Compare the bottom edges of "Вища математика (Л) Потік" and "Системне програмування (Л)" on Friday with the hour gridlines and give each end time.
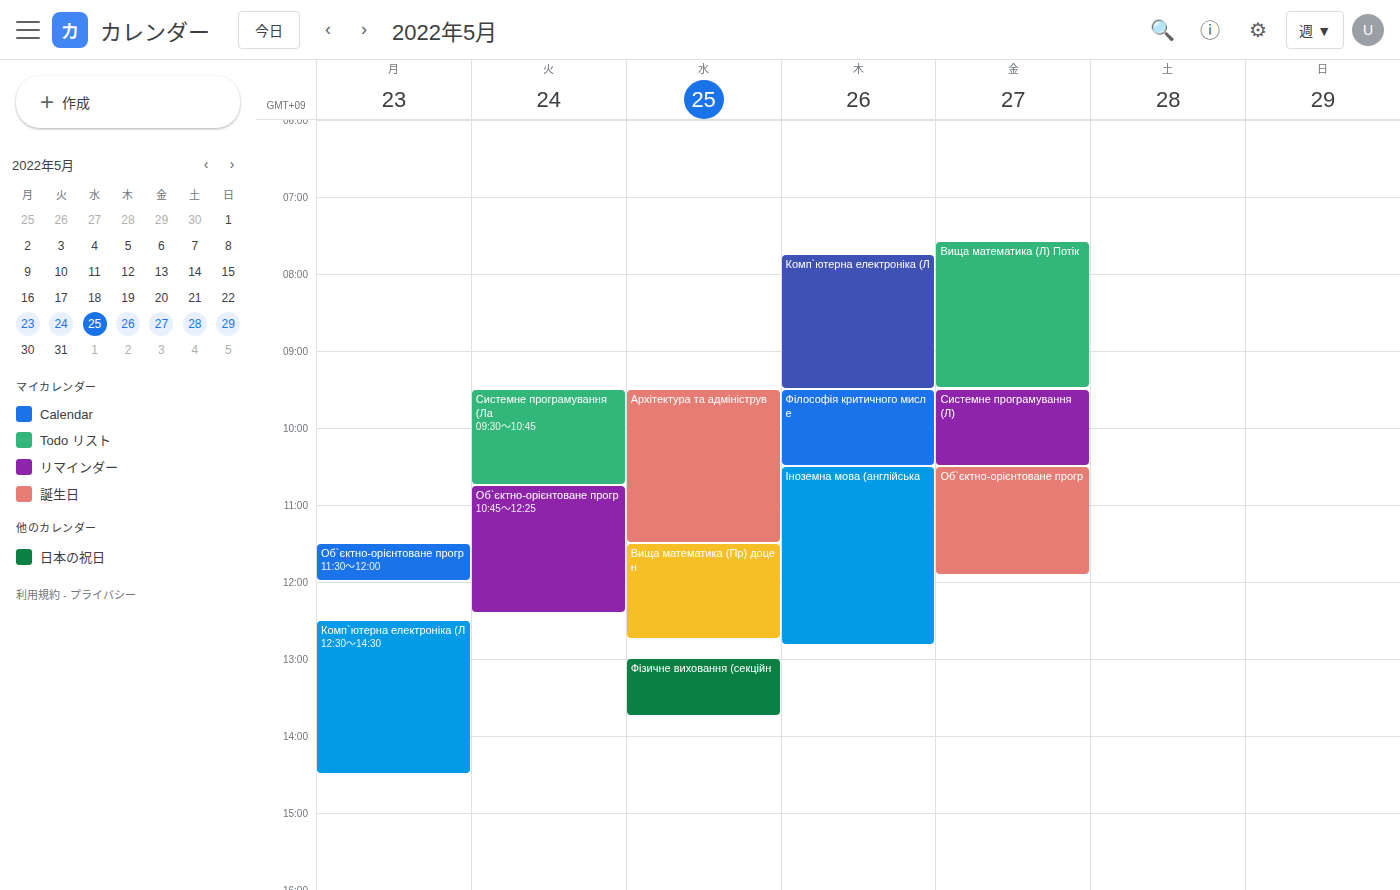
"Вища математика (Л) Потік": 9:30 AM, halfway between the 9 AM and 10 AM lines. "Системне програмування (Л)": 10:30 AM, halfway between the 10 AM and 11 AM lines.